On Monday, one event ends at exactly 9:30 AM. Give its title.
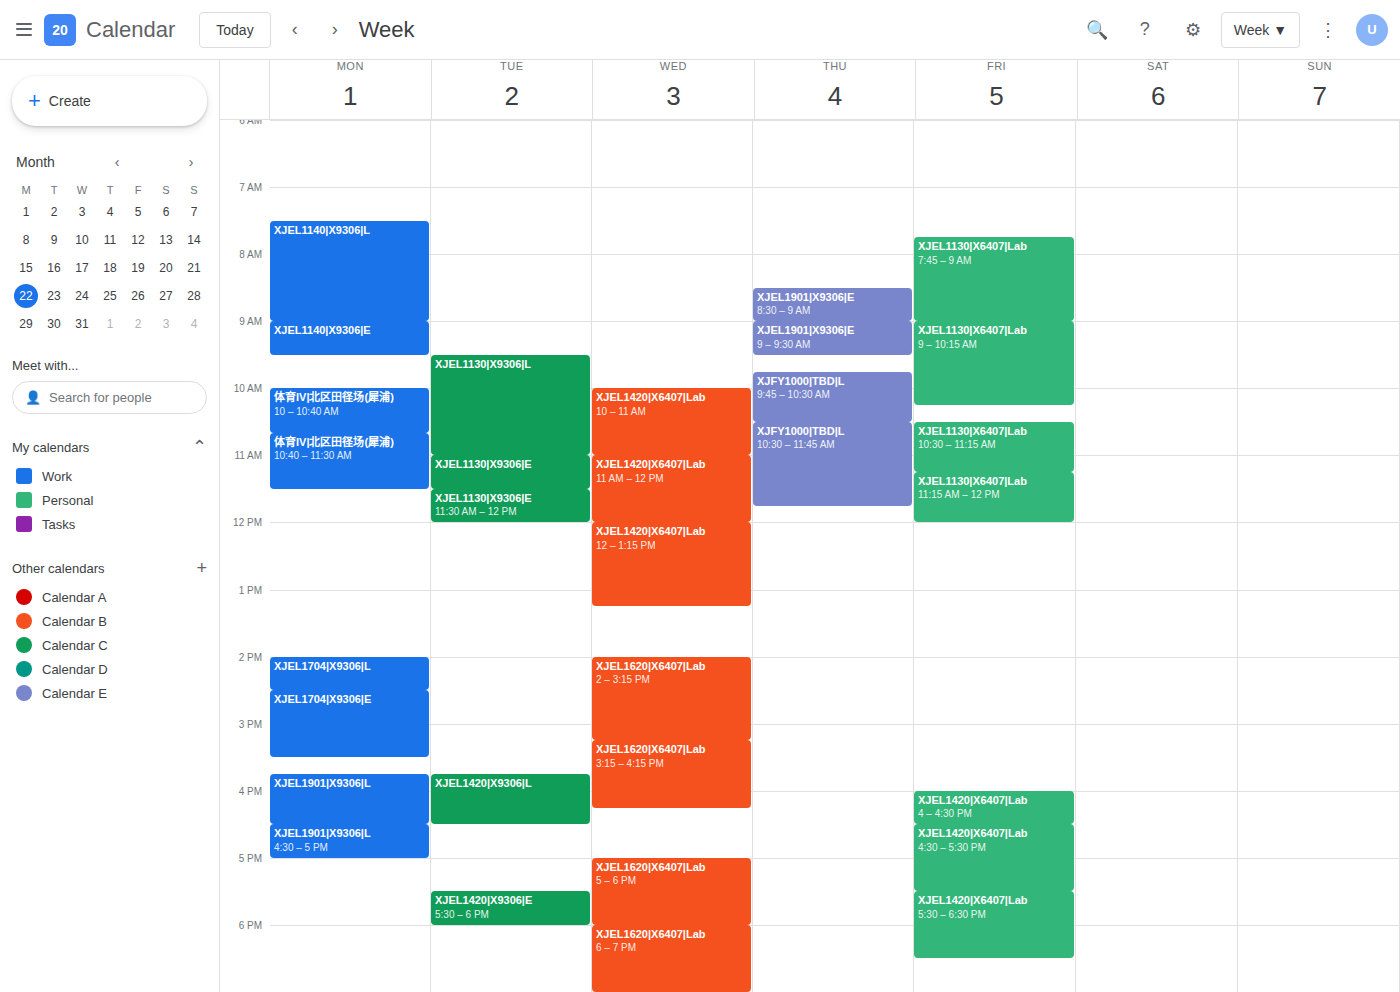
"XJEL1140|X9306|E"